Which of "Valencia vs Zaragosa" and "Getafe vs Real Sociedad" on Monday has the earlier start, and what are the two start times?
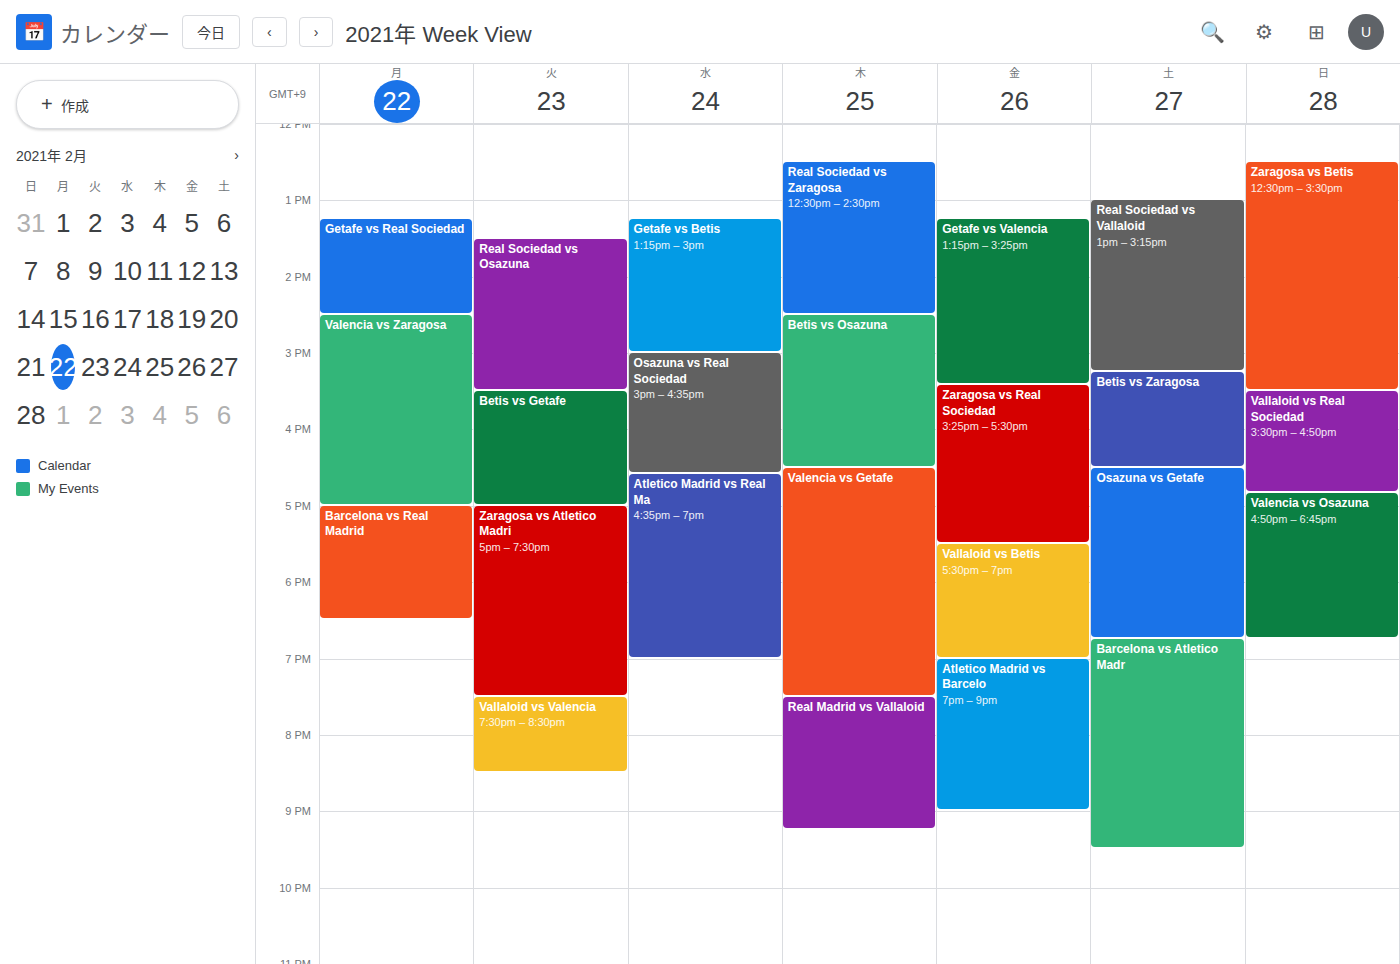
"Getafe vs Real Sociedad" 1:15 PM; "Valencia vs Zaragosa" 2:30 PM.